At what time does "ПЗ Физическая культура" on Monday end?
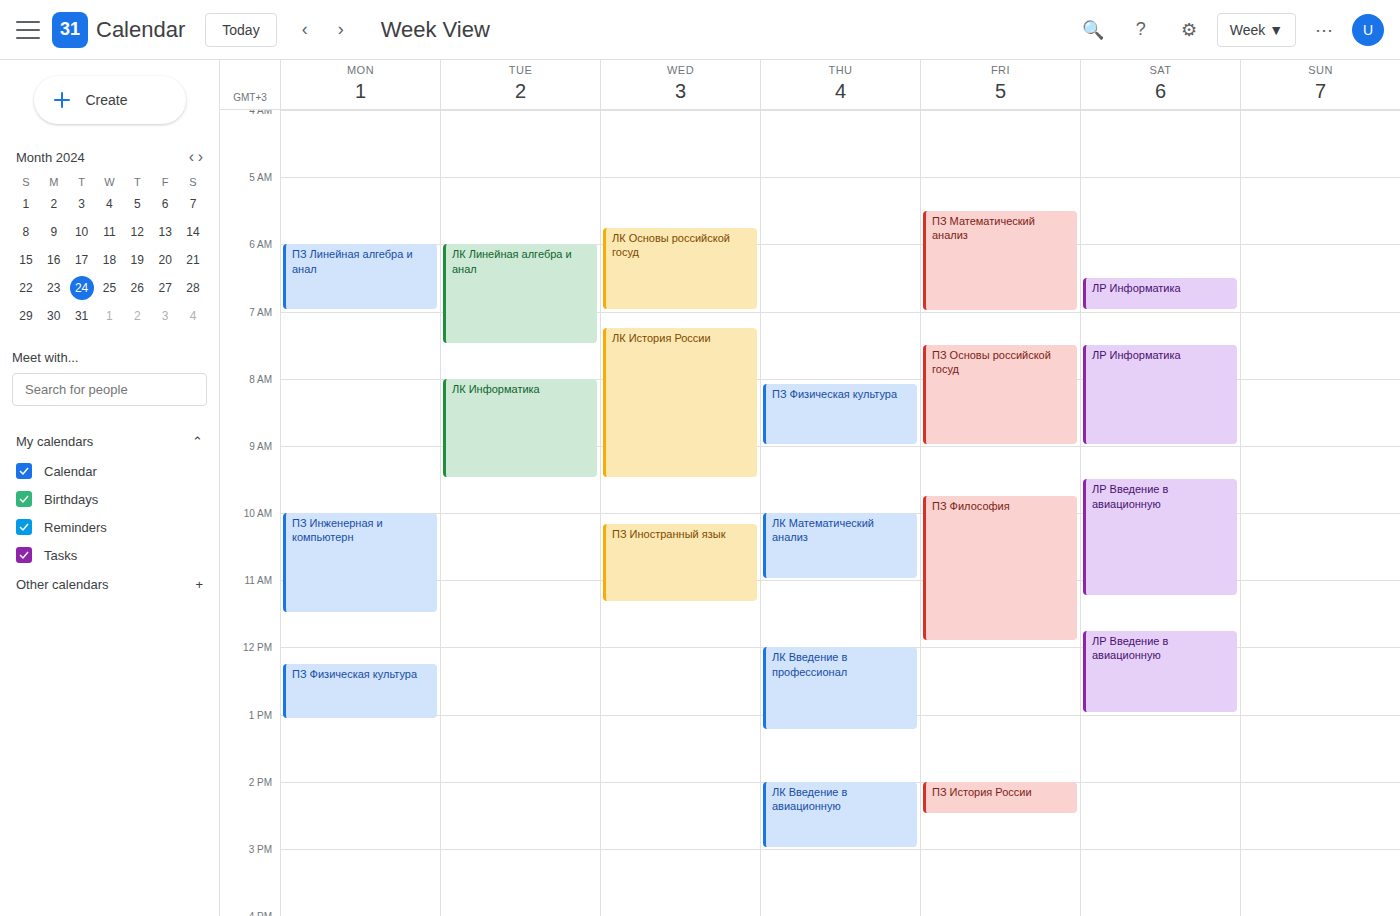
1:05 PM